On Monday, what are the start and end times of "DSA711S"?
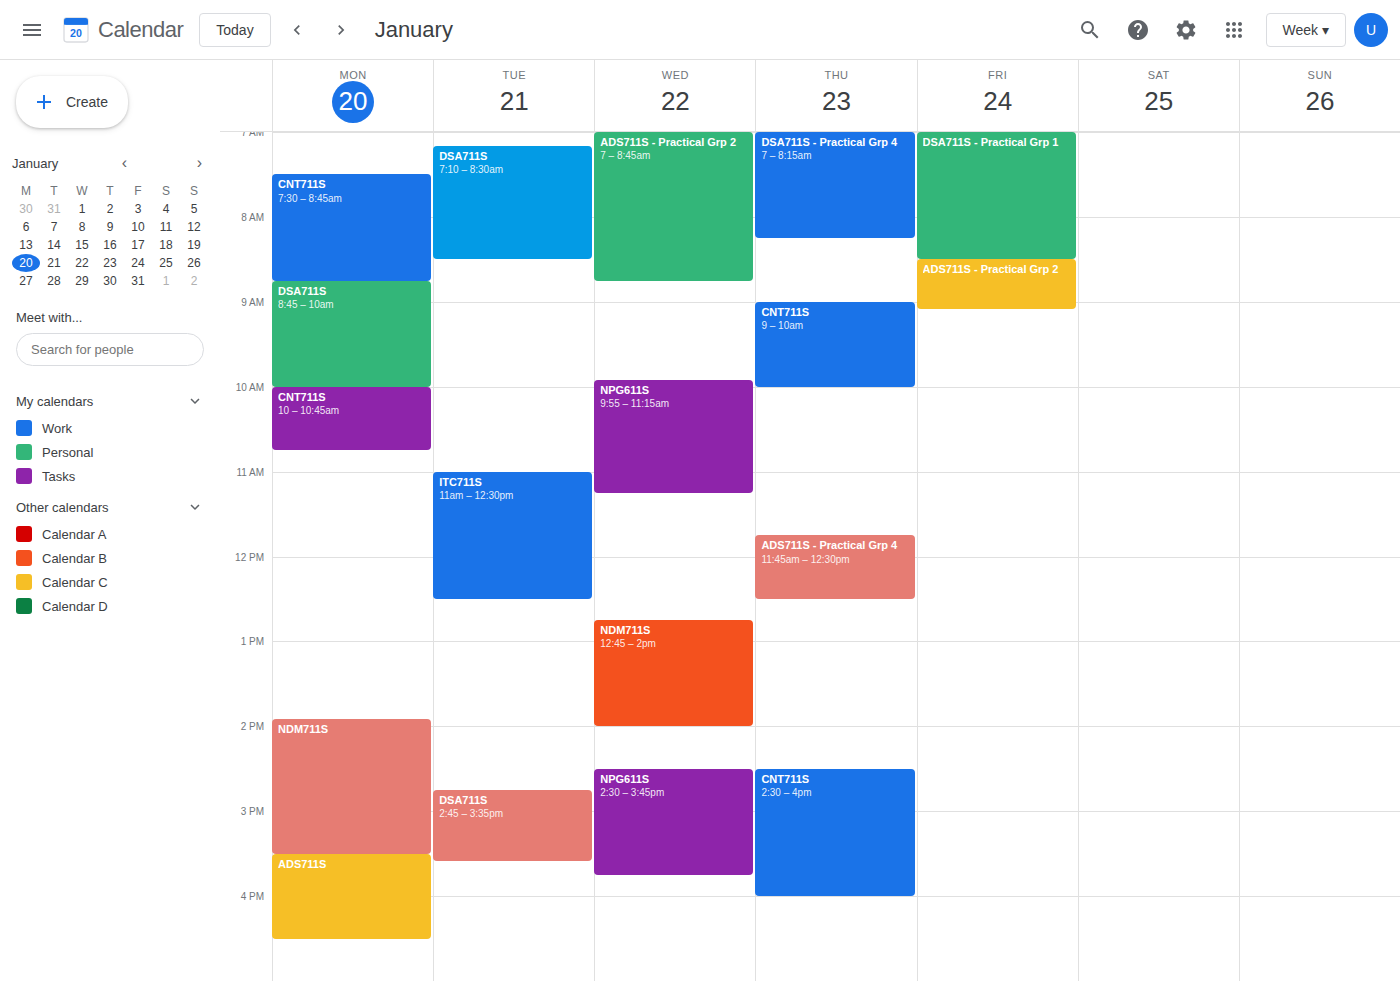
08:45 to 10:00